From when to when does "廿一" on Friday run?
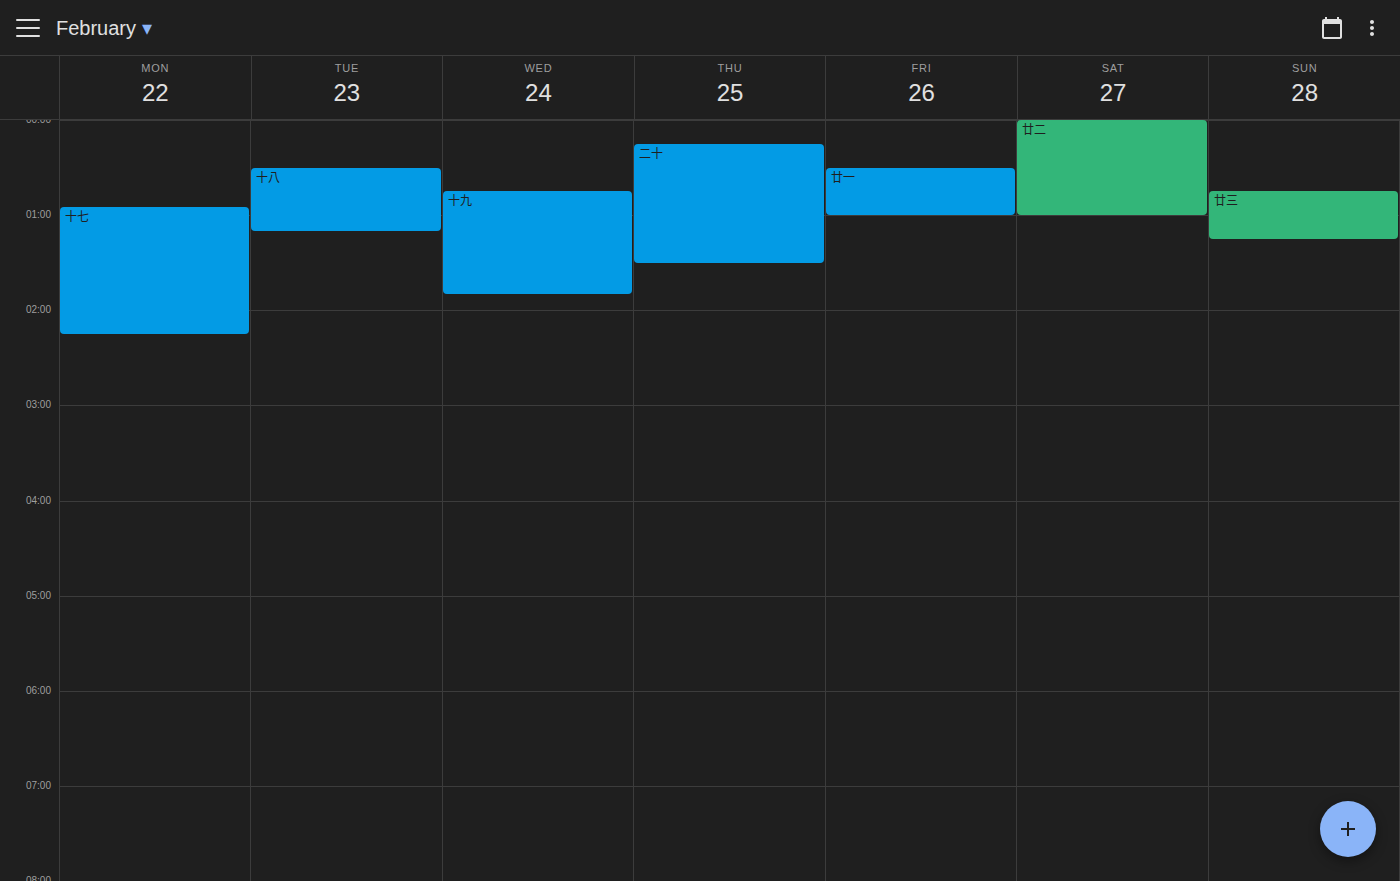
12:30 AM to 1:00 AM